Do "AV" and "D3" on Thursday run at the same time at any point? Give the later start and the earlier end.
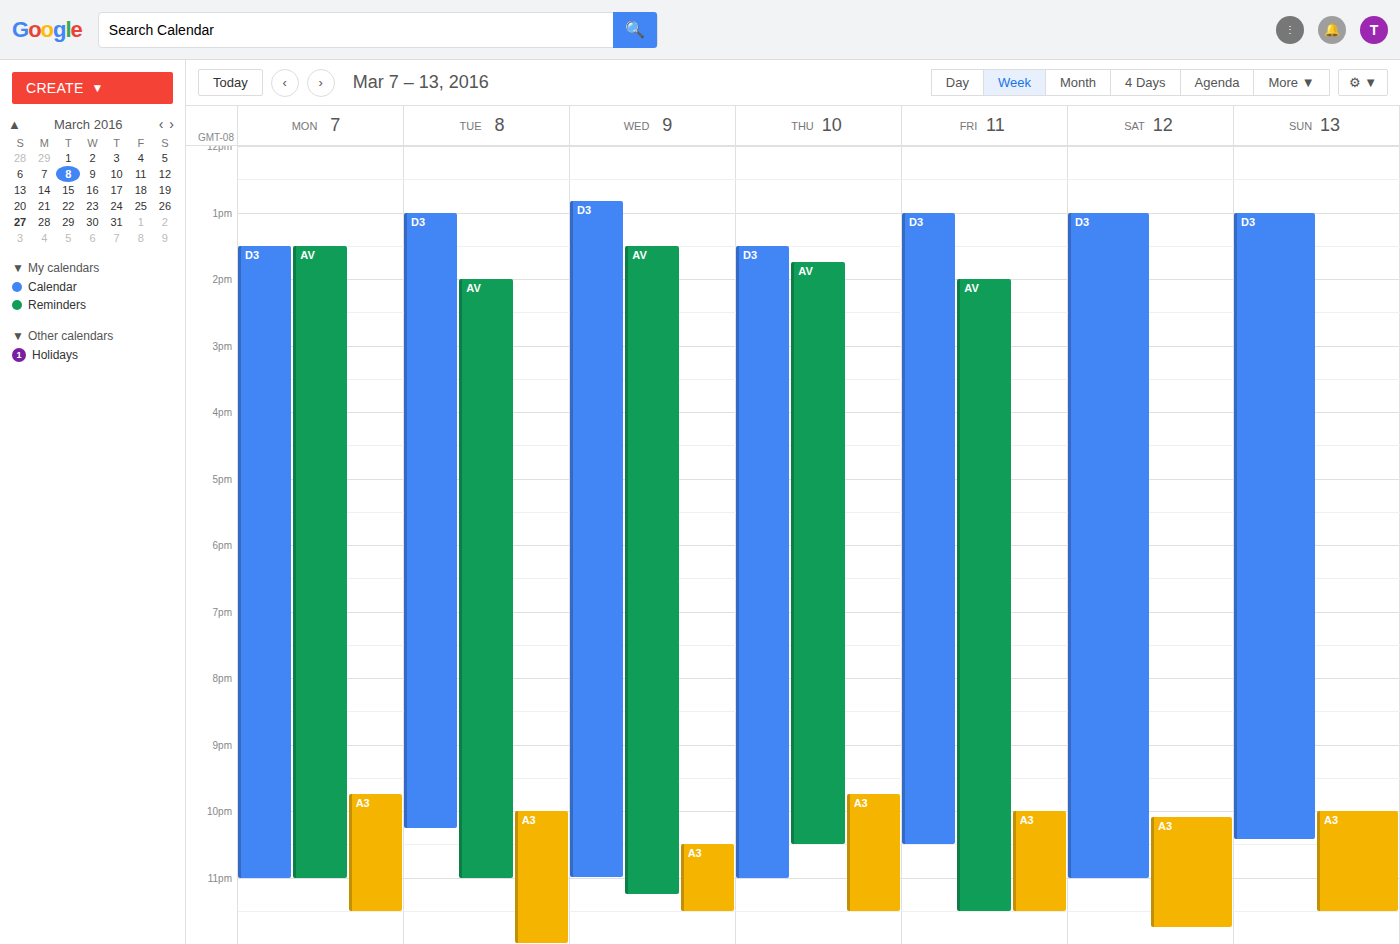
"AV" runs 1:45 PM to 10:30 PM, inside "D3" -- they overlap.